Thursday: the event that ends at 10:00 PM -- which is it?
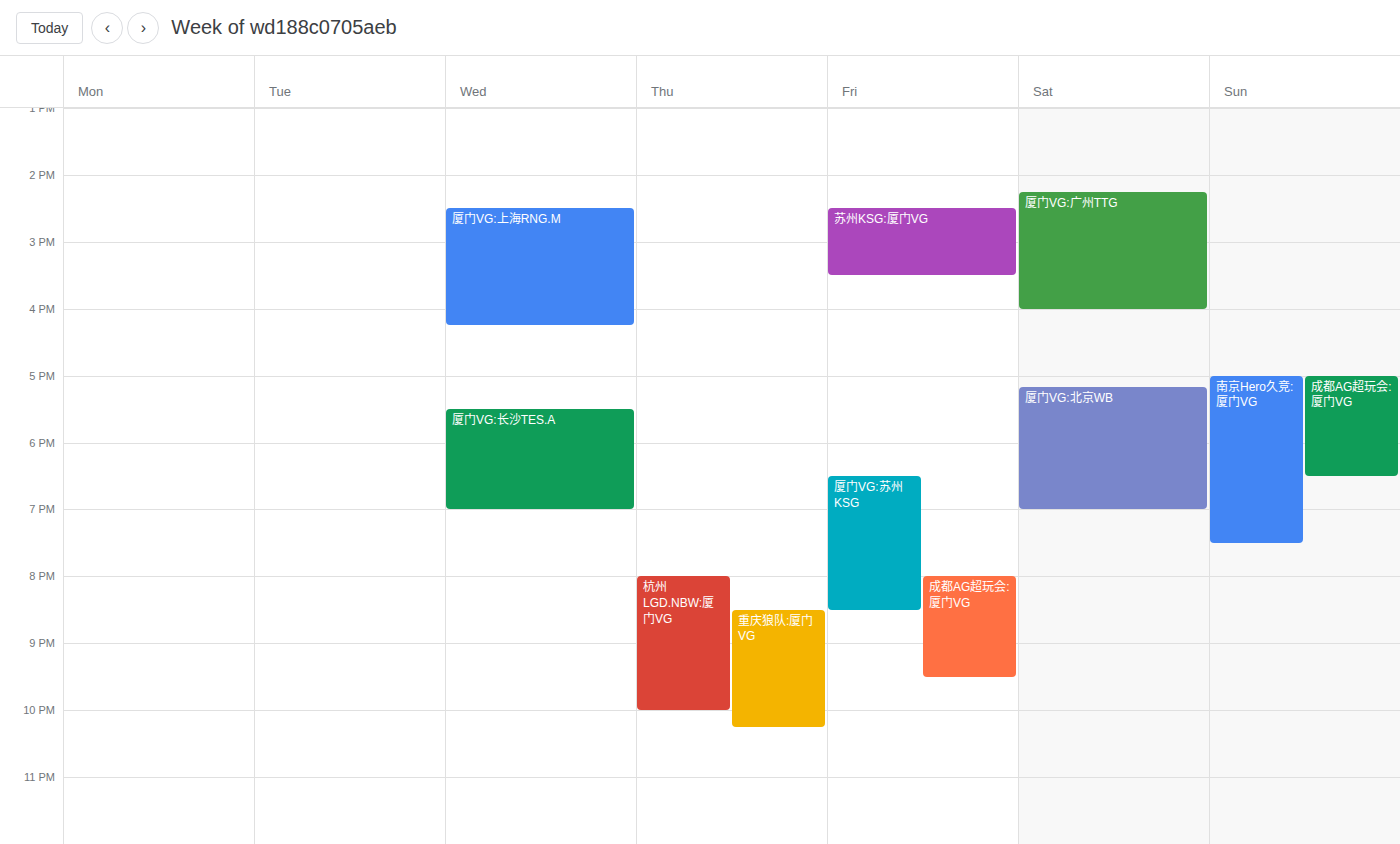
"杭州LGD.NBW:厦门VG"